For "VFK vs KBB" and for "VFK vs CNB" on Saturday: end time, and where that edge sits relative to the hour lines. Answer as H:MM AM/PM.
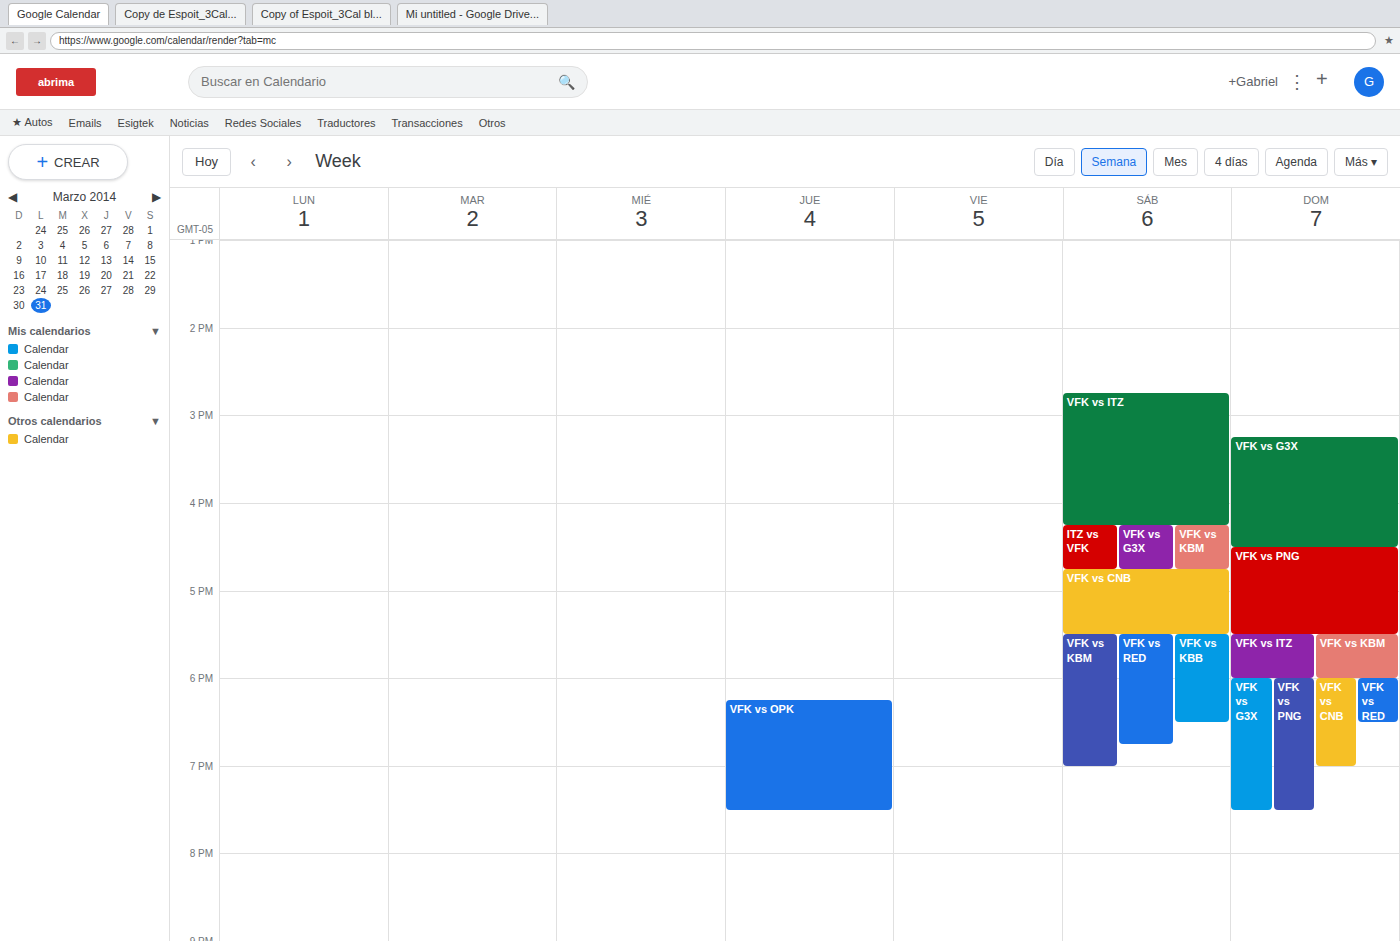
"VFK vs KBB": 6:30 PM, halfway between the 6 PM and 7 PM lines. "VFK vs CNB": 5:30 PM, halfway between the 5 PM and 6 PM lines.